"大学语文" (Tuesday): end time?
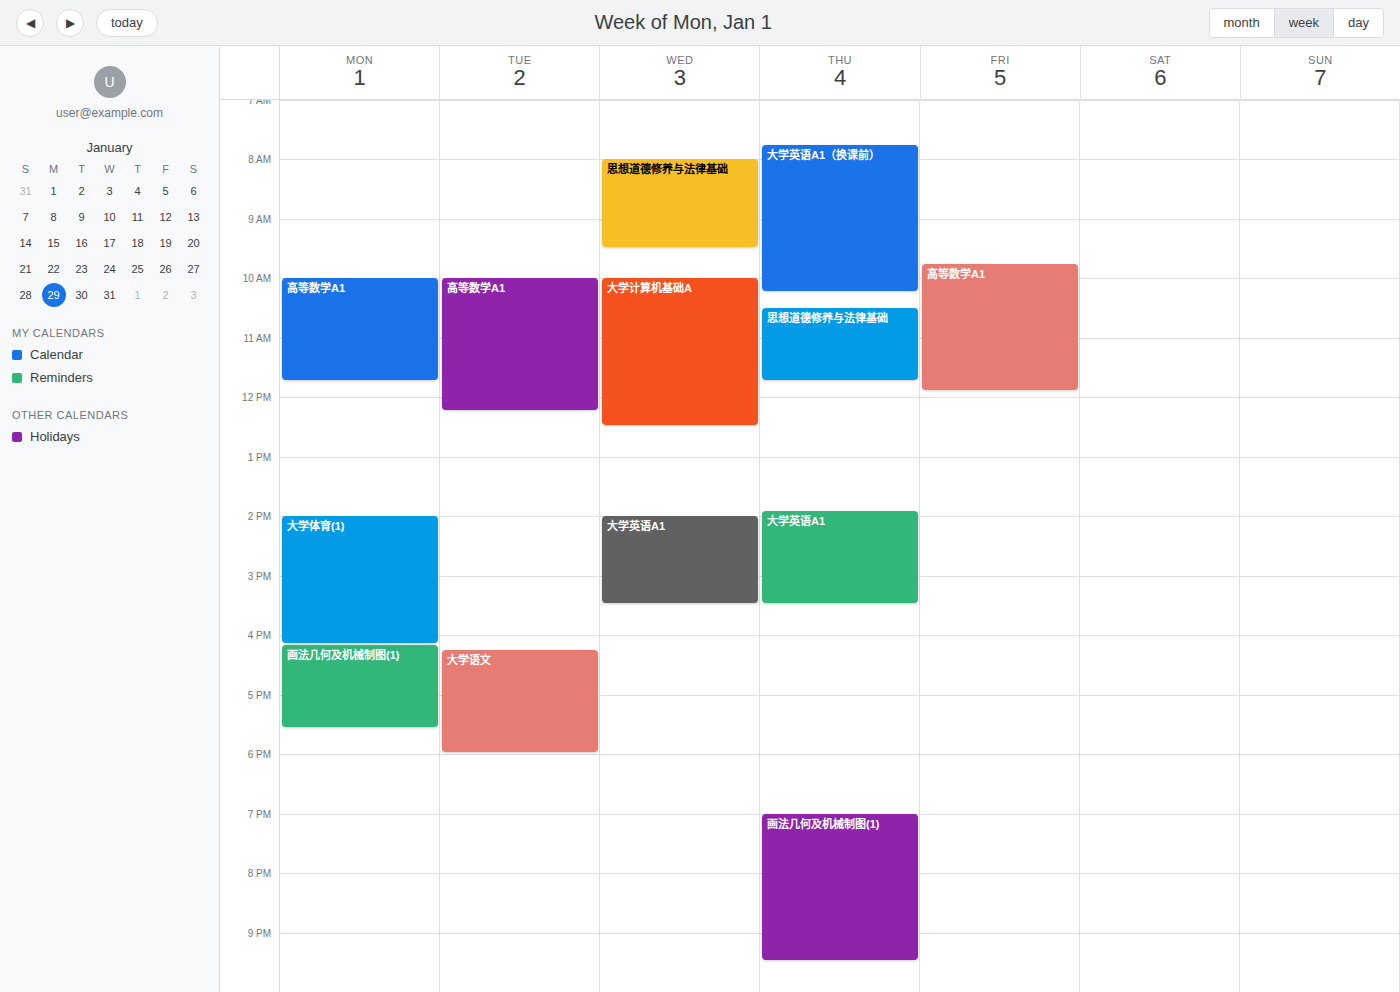
6:00 PM